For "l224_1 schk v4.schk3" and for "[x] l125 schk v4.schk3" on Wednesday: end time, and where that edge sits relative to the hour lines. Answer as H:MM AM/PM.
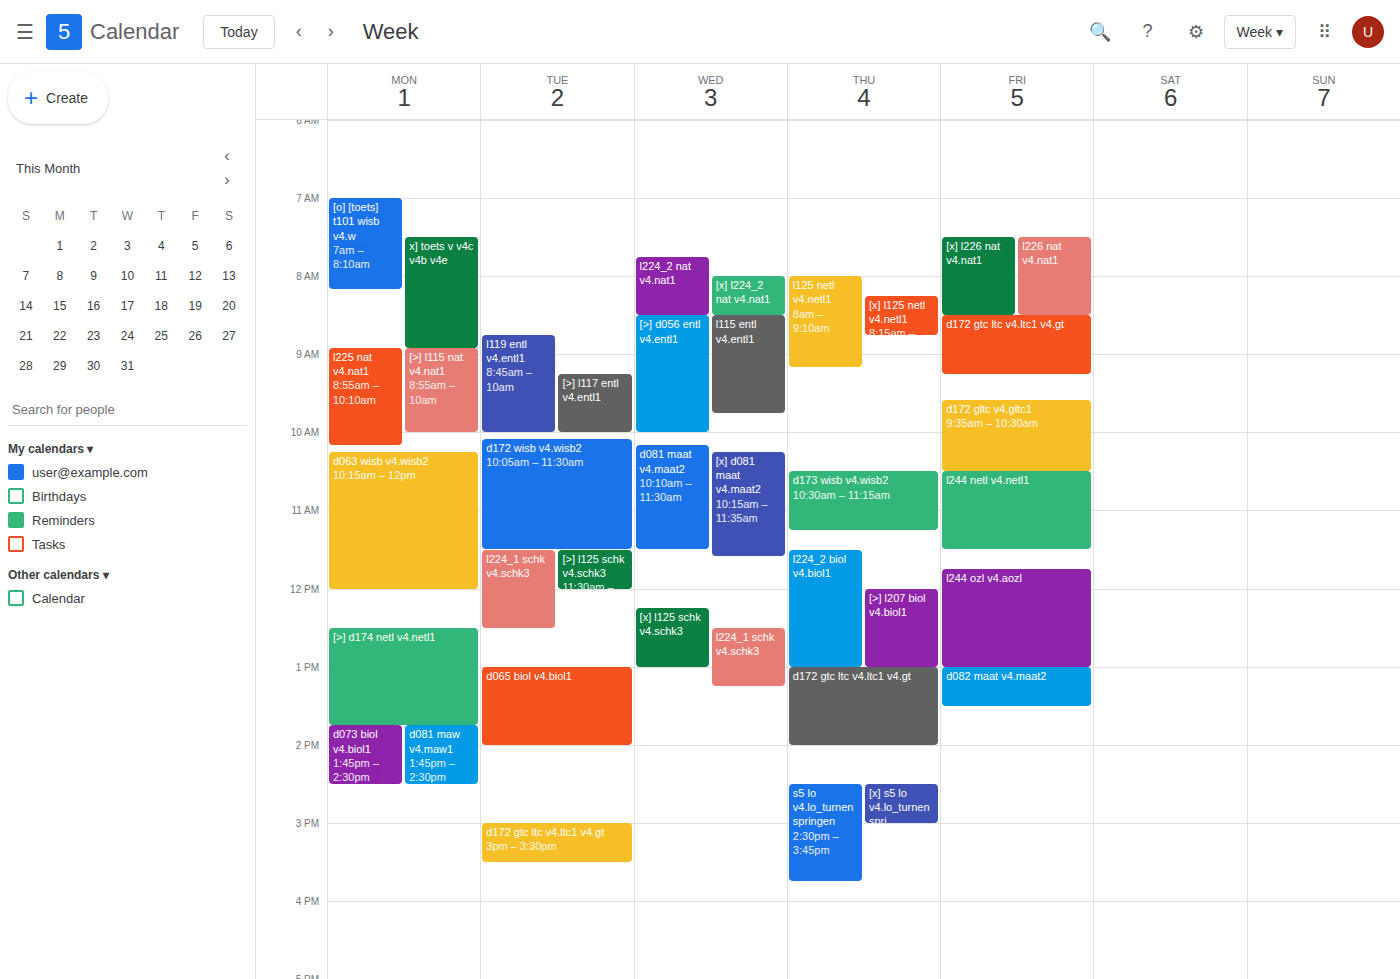
"l224_1 schk v4.schk3": 1:15 PM, neither: a quarter of the way from the 1 PM line to the 2 PM line. "[x] l125 schk v4.schk3": 1:00 PM, exactly on the 1 PM line.